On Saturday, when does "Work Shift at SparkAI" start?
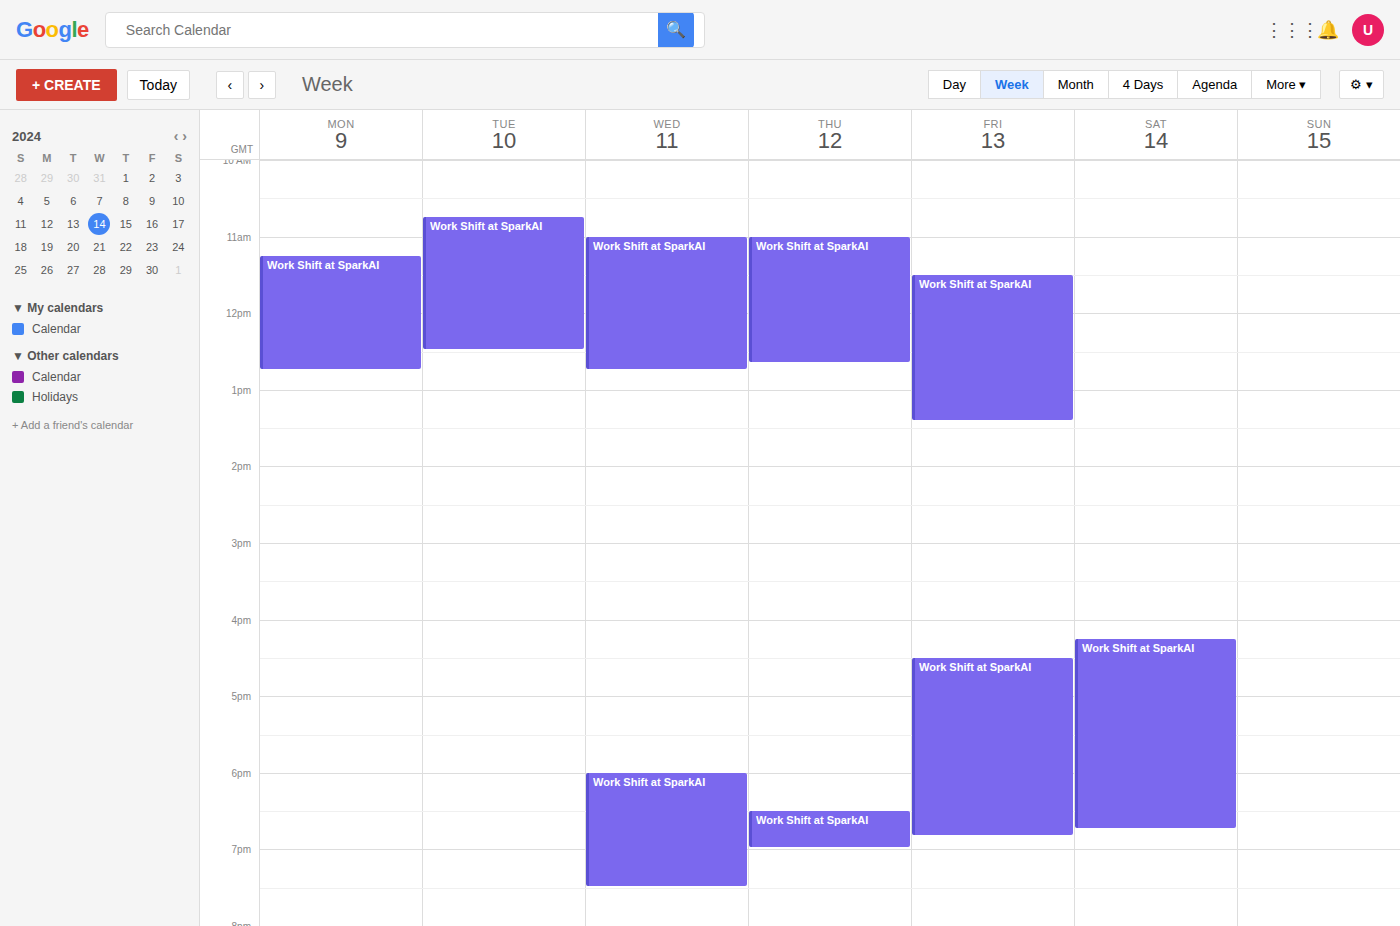
4:15 PM